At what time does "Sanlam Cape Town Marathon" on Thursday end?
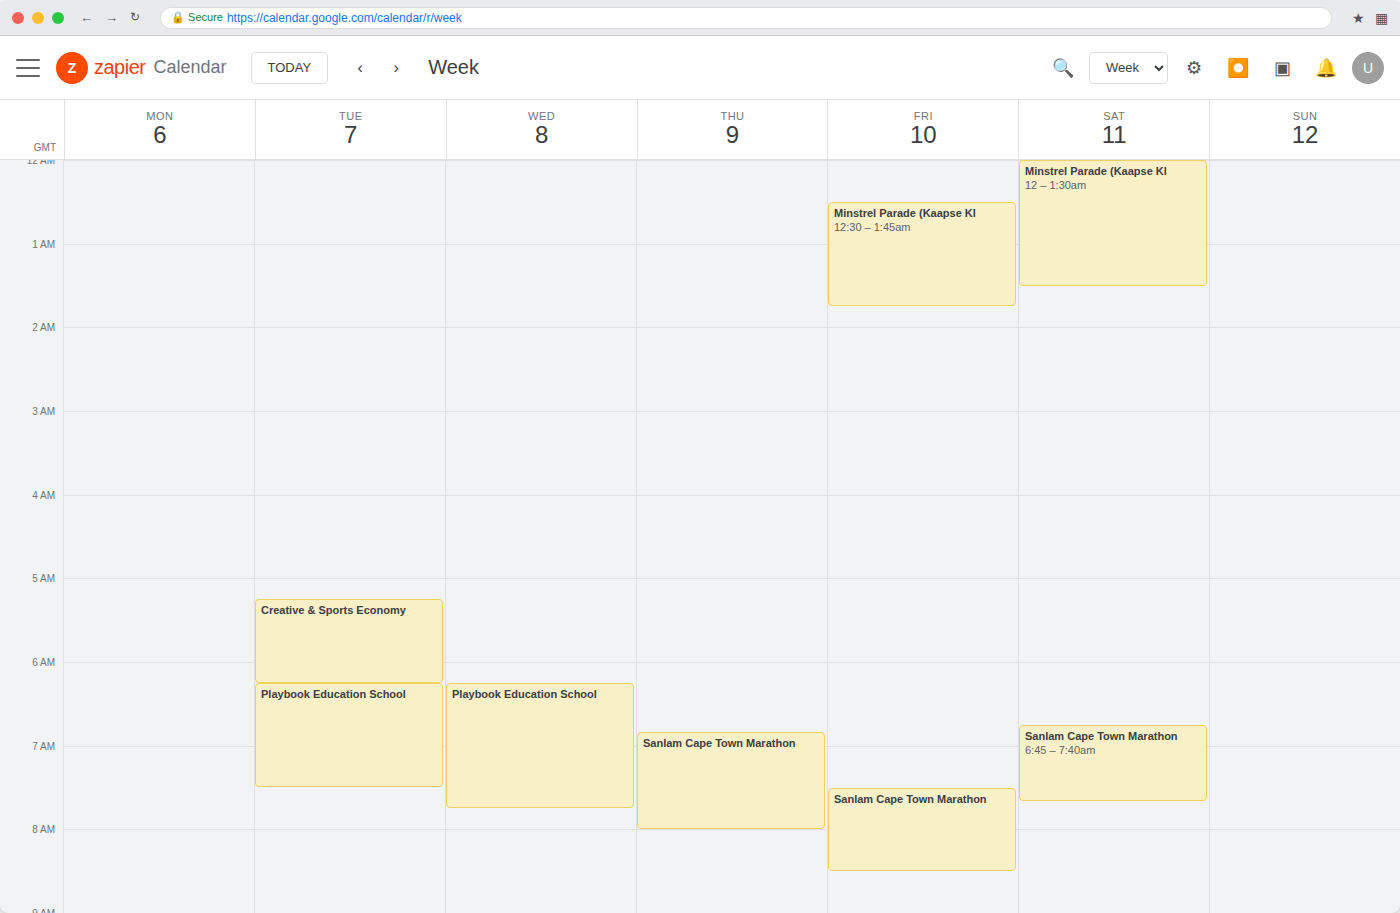
8:00 AM